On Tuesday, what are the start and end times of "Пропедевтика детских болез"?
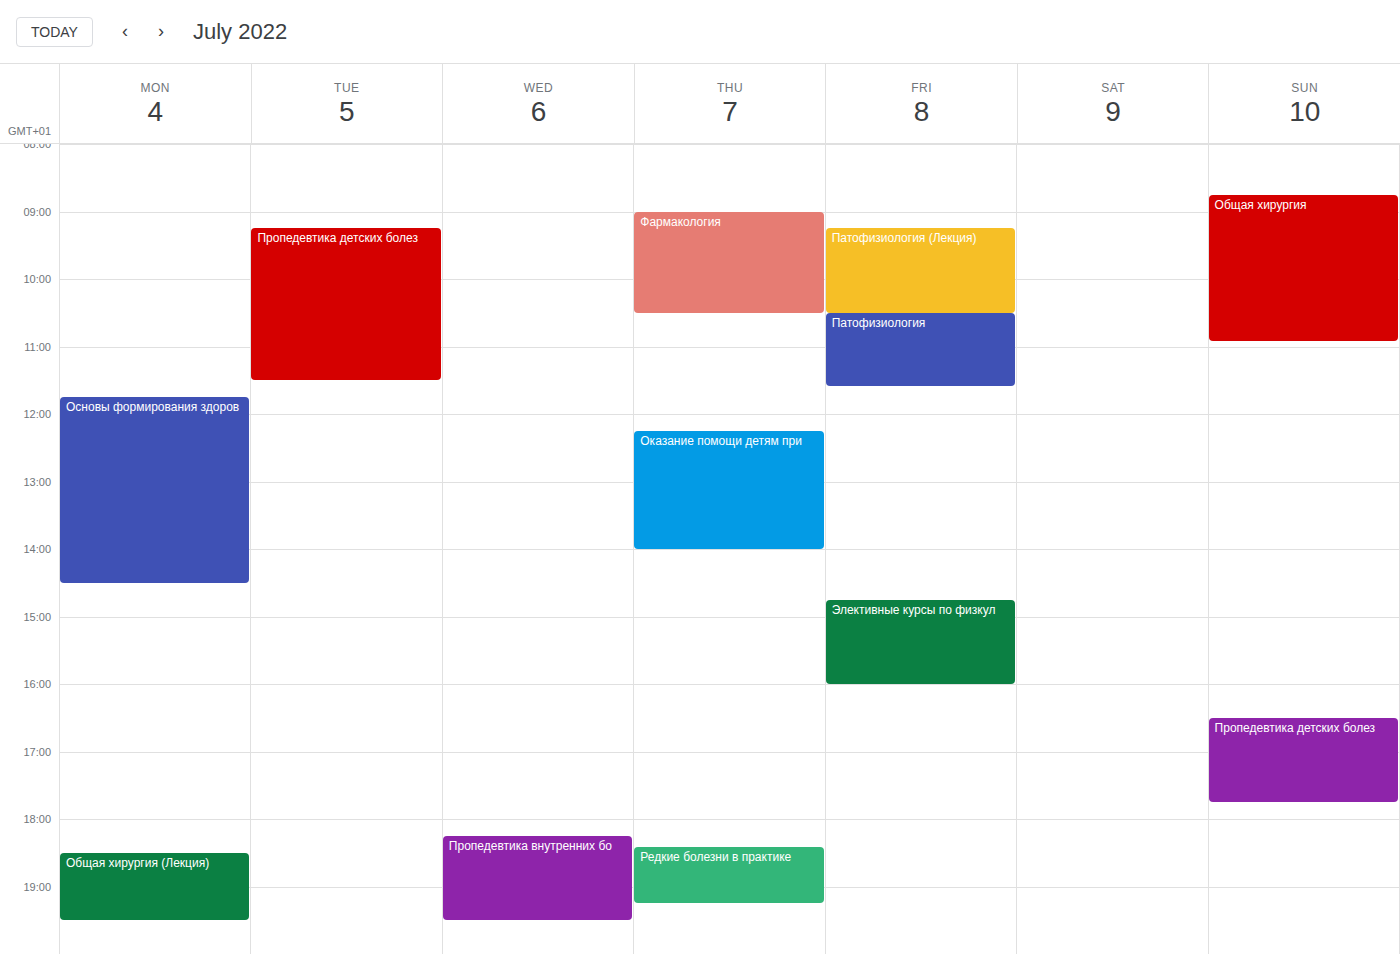
9:15 AM to 11:30 AM